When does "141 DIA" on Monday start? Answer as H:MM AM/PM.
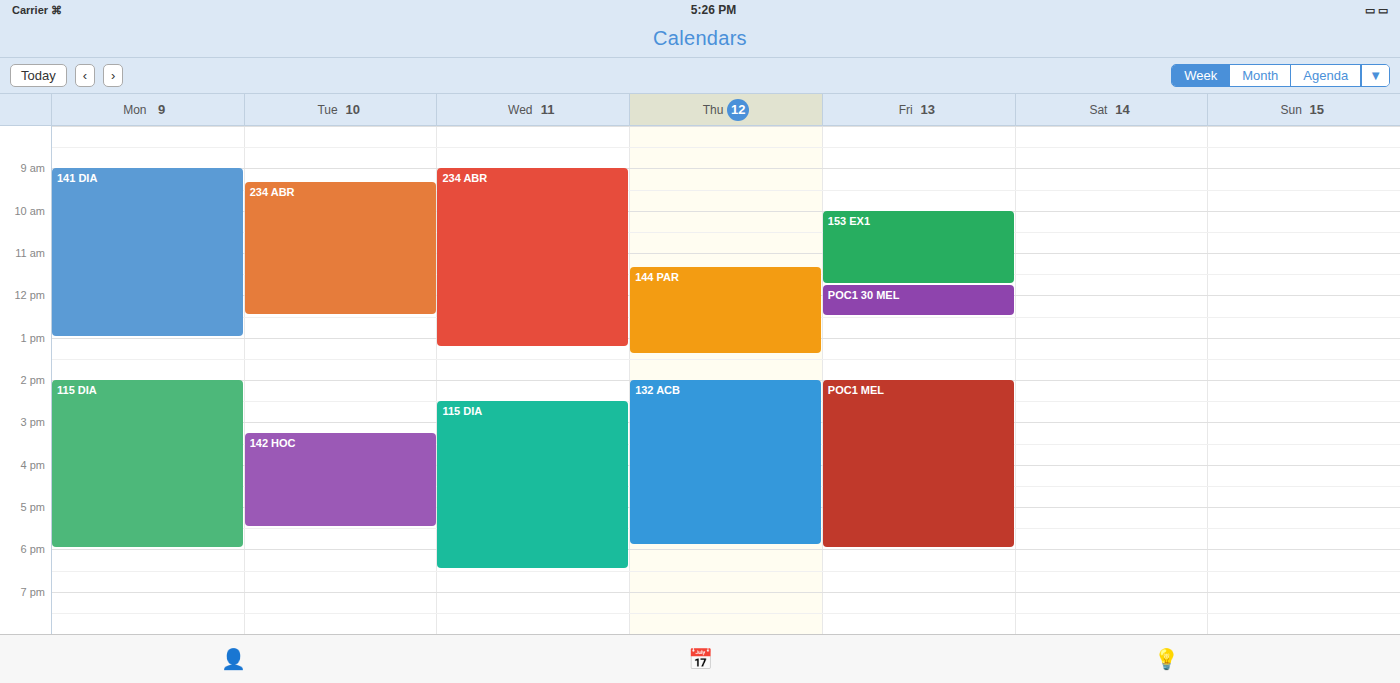
9:00 AM